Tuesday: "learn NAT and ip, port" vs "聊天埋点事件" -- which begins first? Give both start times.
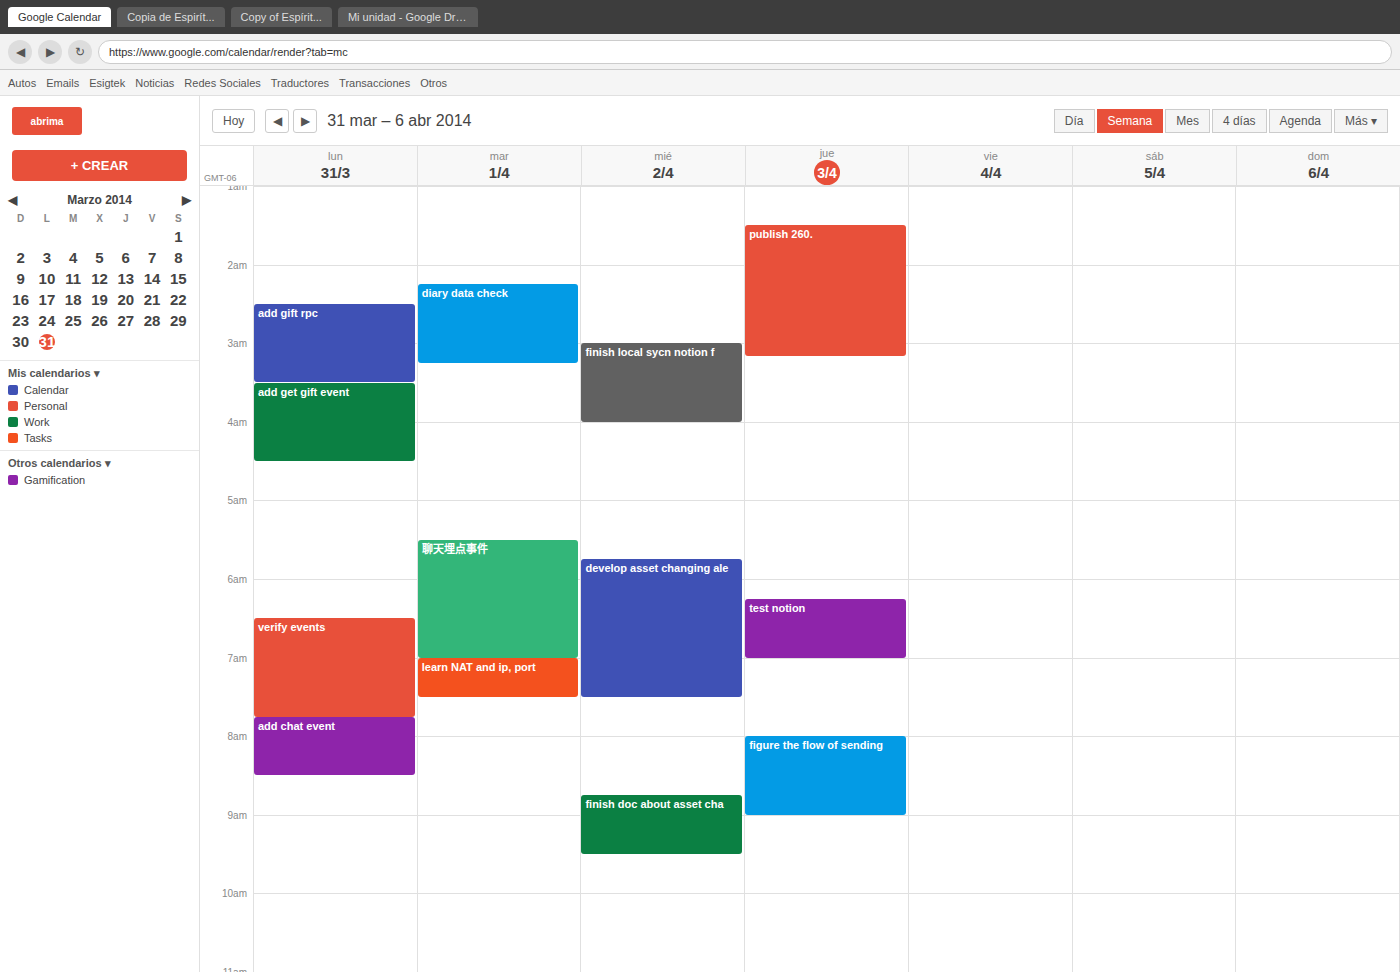
"聊天埋点事件" 5:30 AM; "learn NAT and ip, port" 7:00 AM.